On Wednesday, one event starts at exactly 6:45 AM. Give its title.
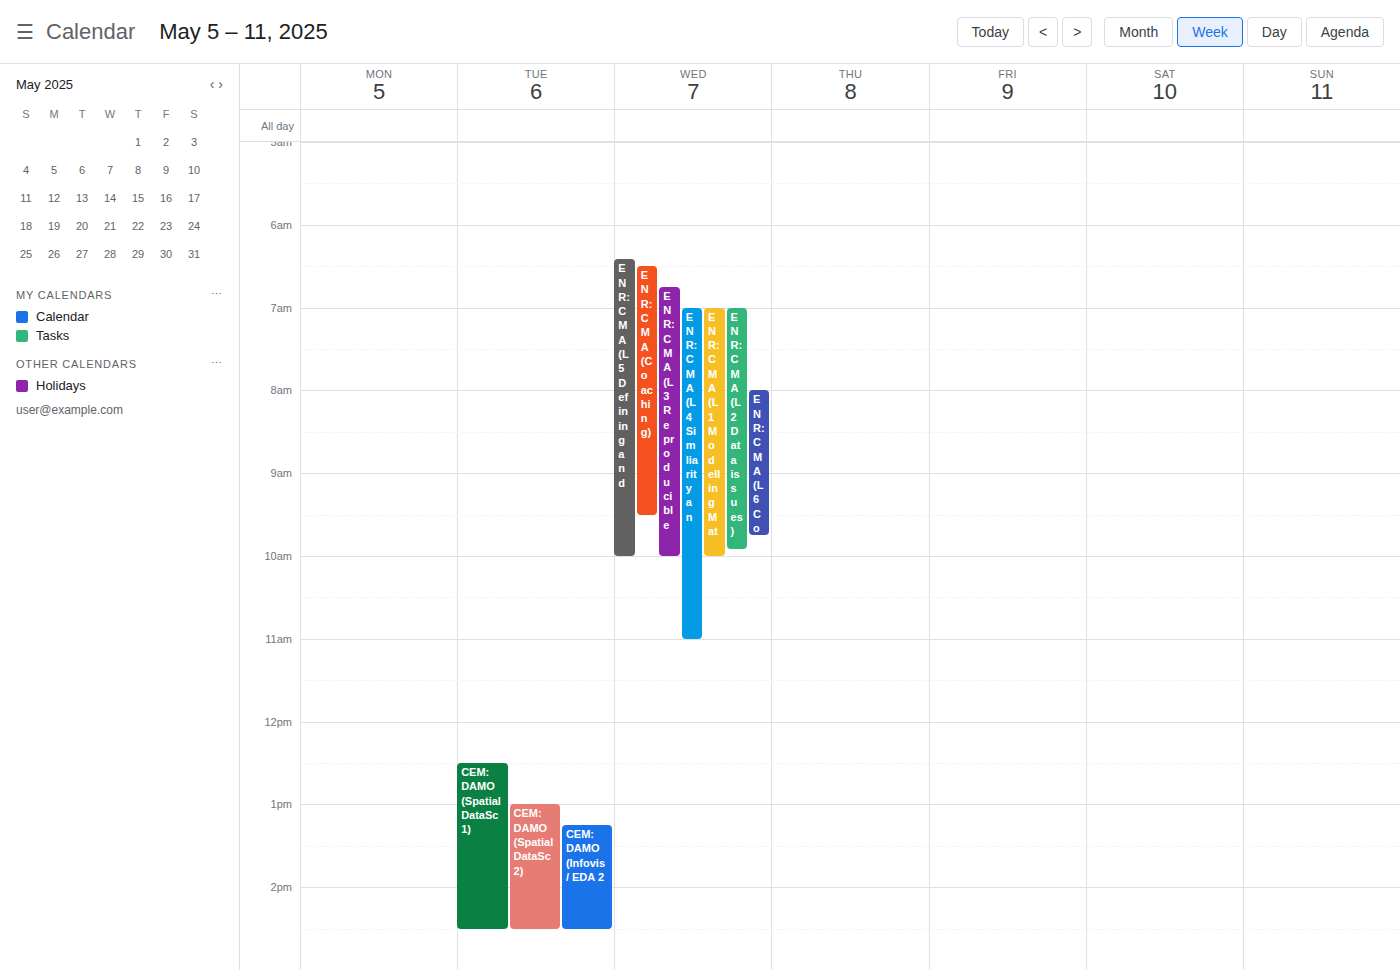
"ENR: CMA (L3 Reproducible"